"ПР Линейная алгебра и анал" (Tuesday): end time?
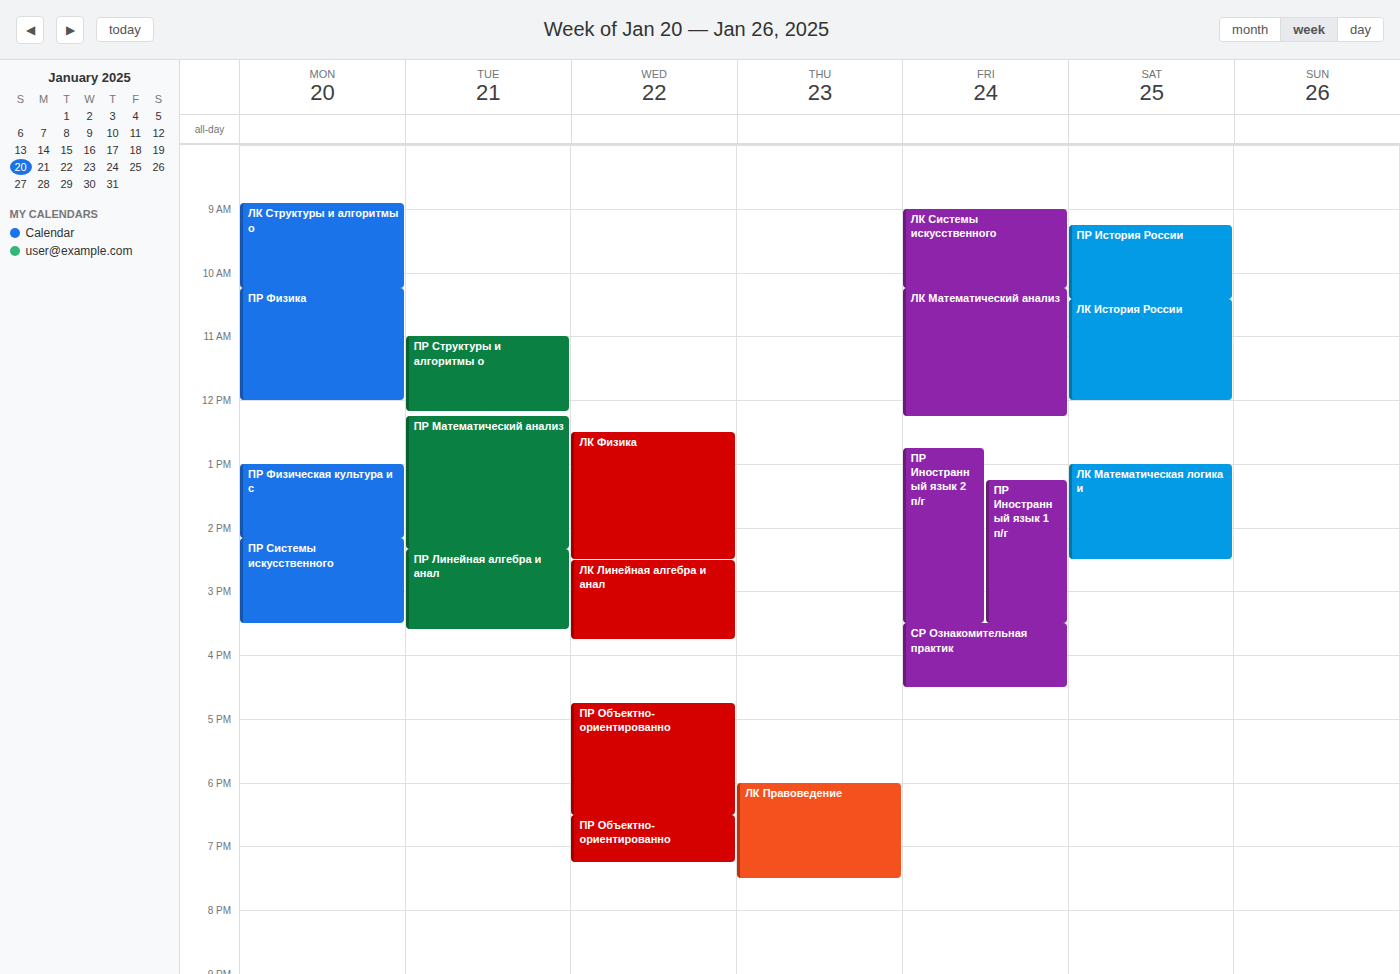
3:35 PM